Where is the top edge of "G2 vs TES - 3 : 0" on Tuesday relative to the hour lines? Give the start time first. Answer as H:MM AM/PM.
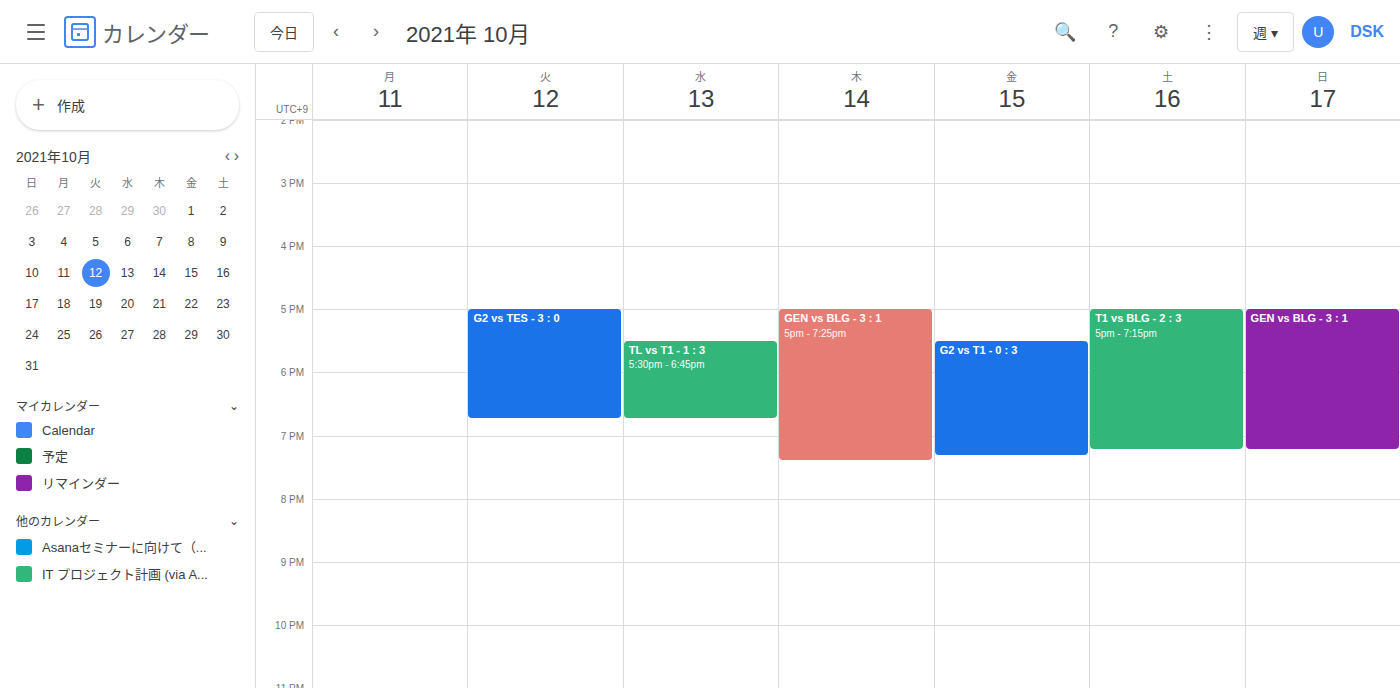
5:00 PM -- exactly on the 5 PM line.